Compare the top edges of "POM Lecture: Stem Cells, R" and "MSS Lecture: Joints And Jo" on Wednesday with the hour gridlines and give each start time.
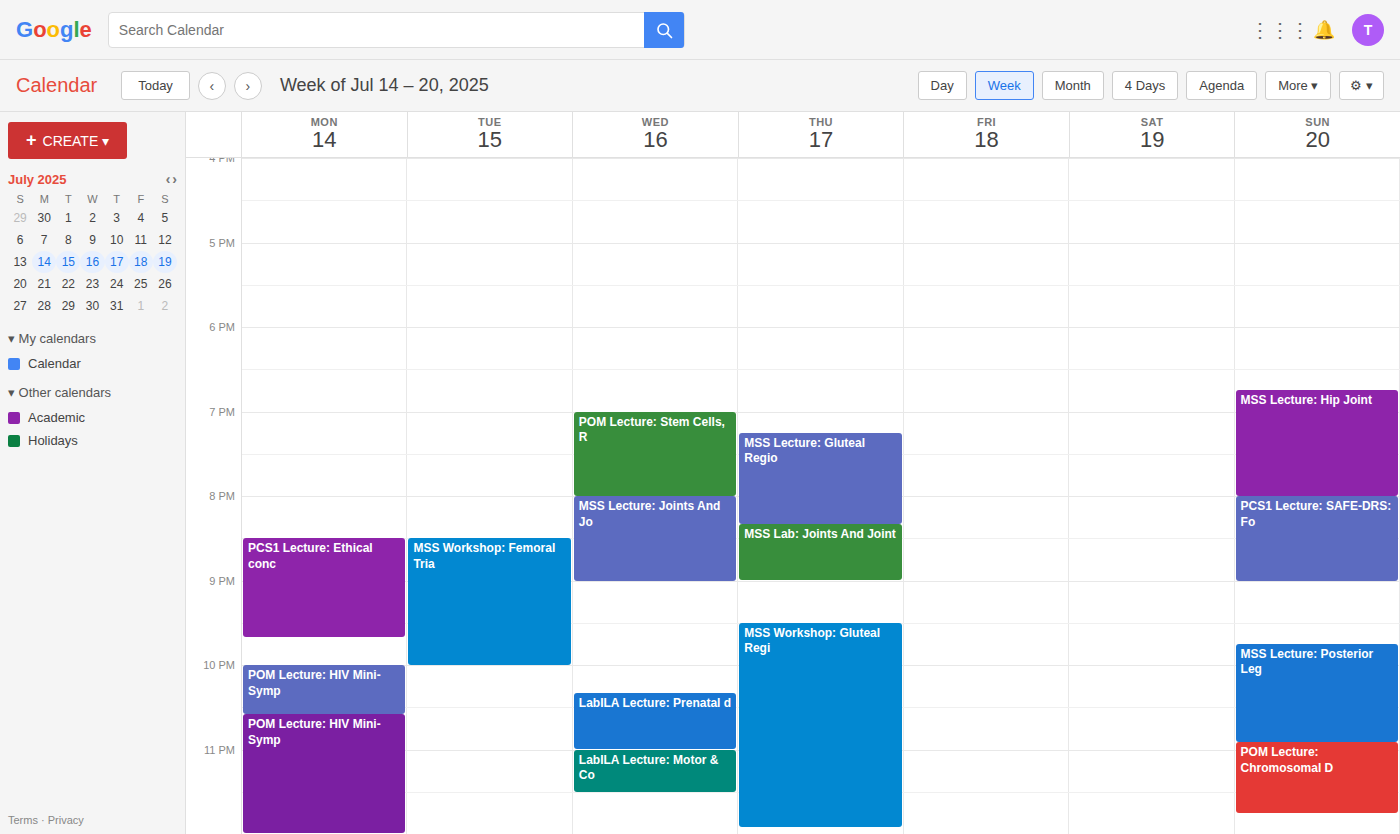
"POM Lecture: Stem Cells, R": 7:00 PM, exactly on the 7 PM line. "MSS Lecture: Joints And Jo": 8:00 PM, exactly on the 8 PM line.